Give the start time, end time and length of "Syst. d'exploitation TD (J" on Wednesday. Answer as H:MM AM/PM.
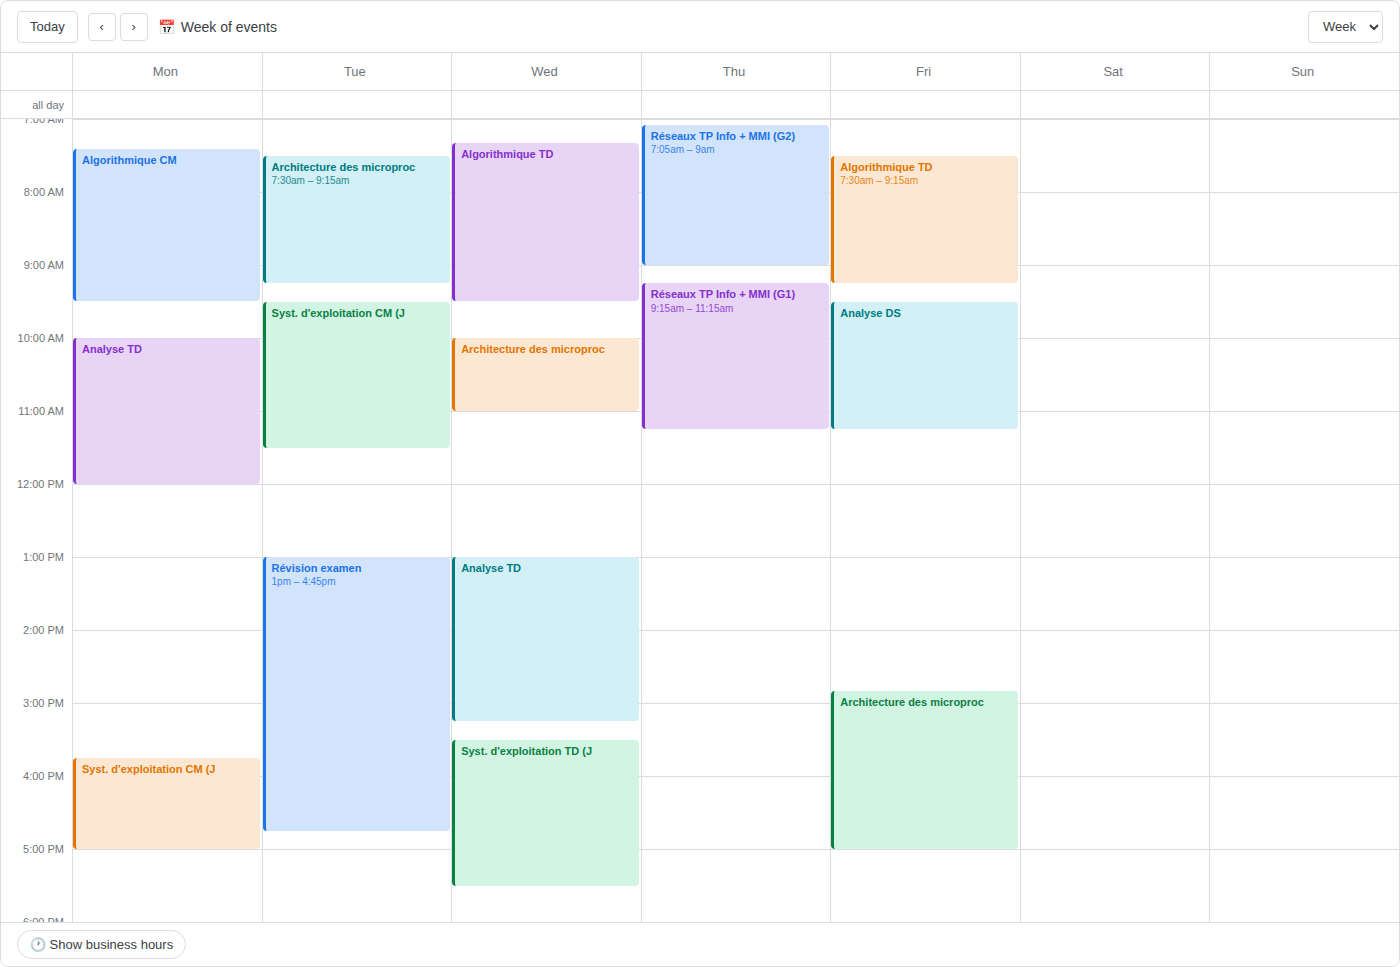
3:30 PM to 5:30 PM, 2 hours